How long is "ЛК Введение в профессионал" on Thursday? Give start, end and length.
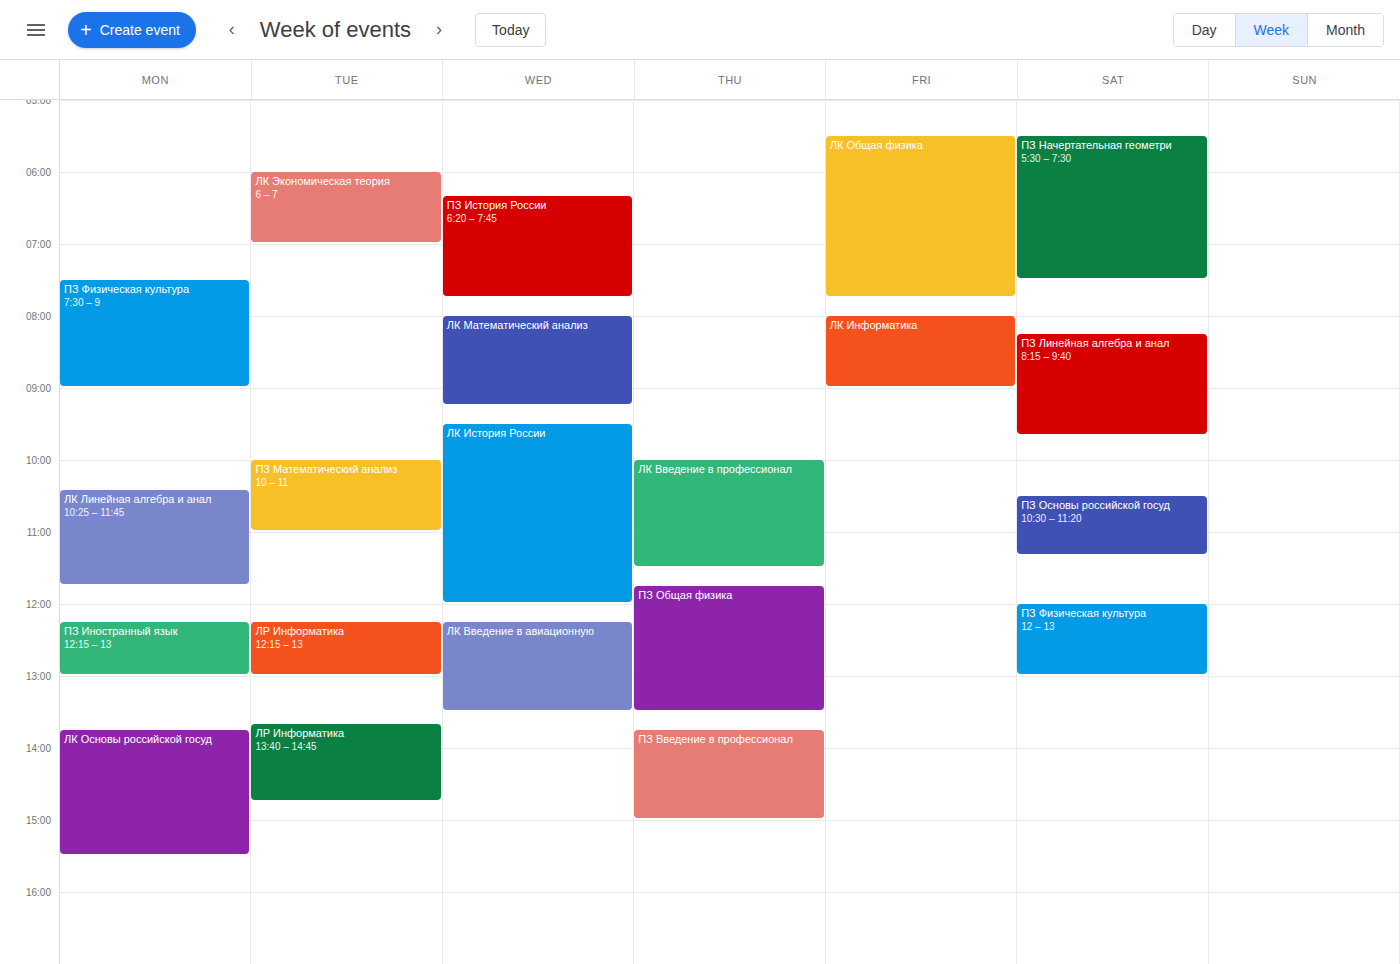
10:00 AM to 11:30 AM, 1 hour 30 minutes